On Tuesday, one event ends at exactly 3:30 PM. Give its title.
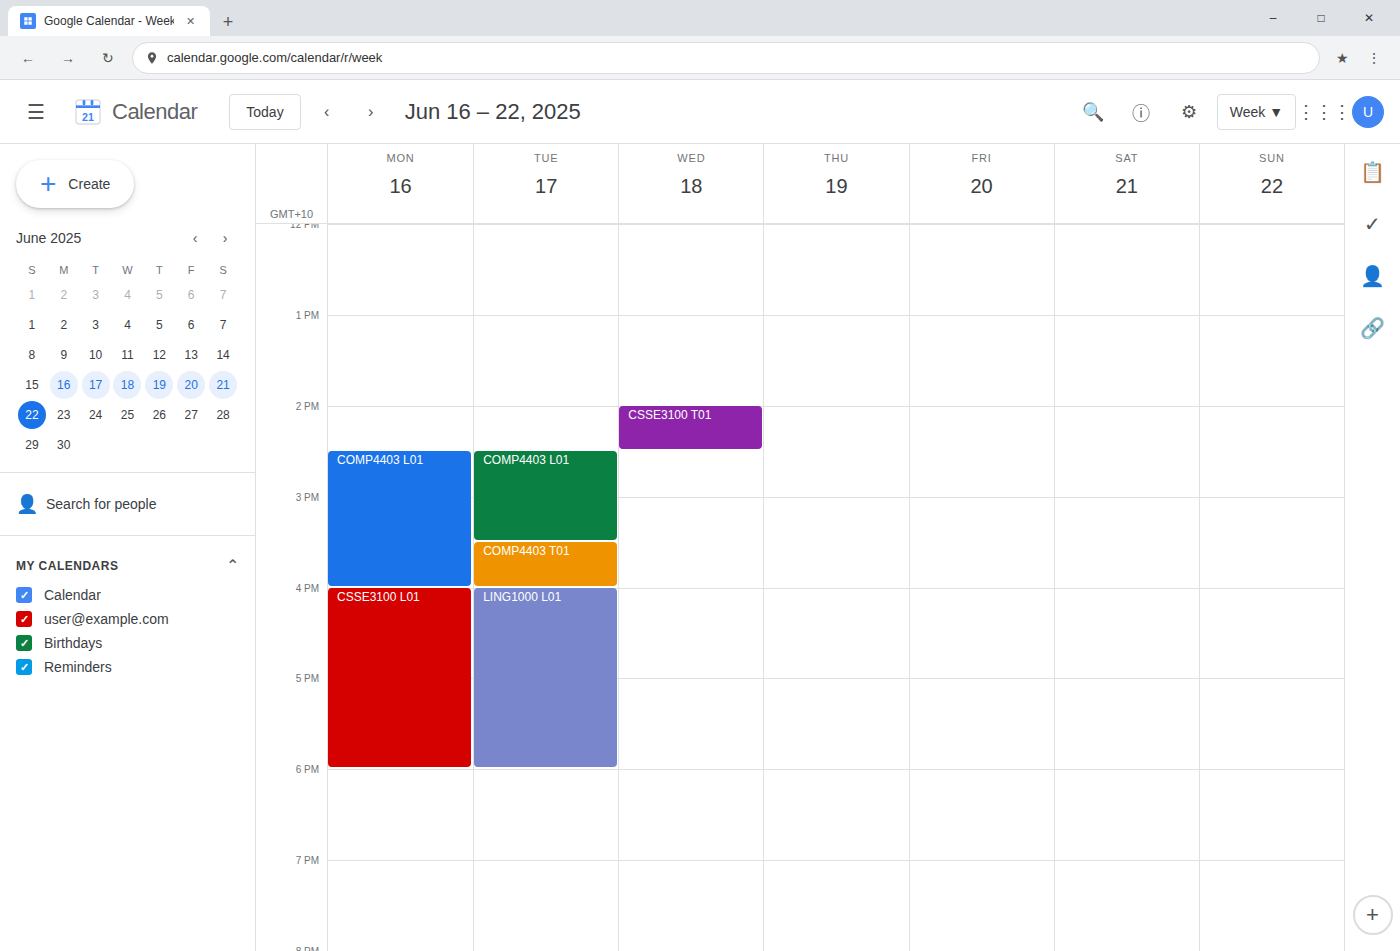
"COMP4403 L01"